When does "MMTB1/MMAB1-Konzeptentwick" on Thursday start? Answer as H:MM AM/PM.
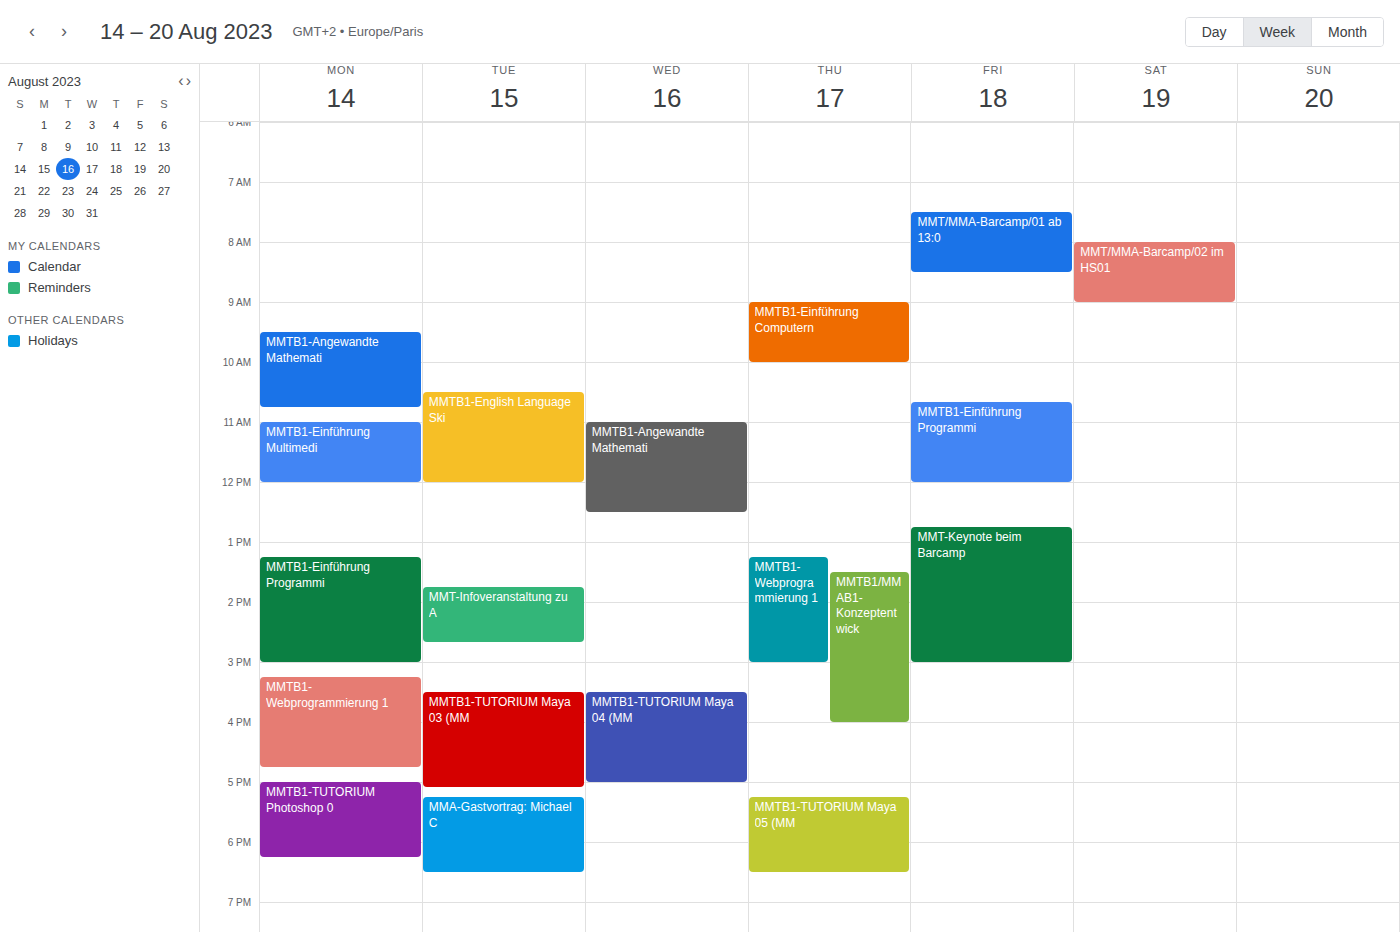
1:30 PM